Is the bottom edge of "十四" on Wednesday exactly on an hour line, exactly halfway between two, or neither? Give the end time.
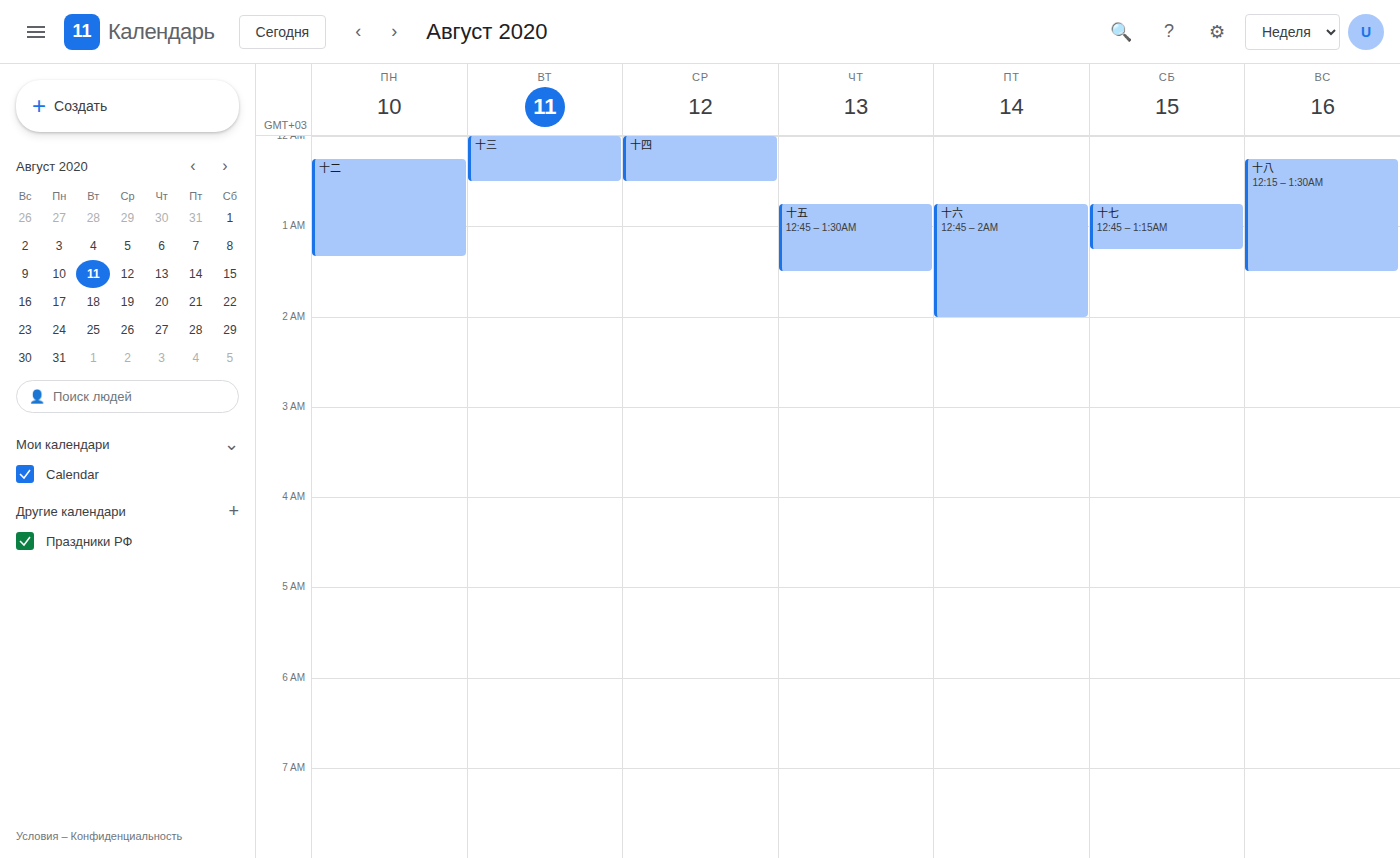
12:30 AM -- halfway between the 12 AM and 1 AM lines.